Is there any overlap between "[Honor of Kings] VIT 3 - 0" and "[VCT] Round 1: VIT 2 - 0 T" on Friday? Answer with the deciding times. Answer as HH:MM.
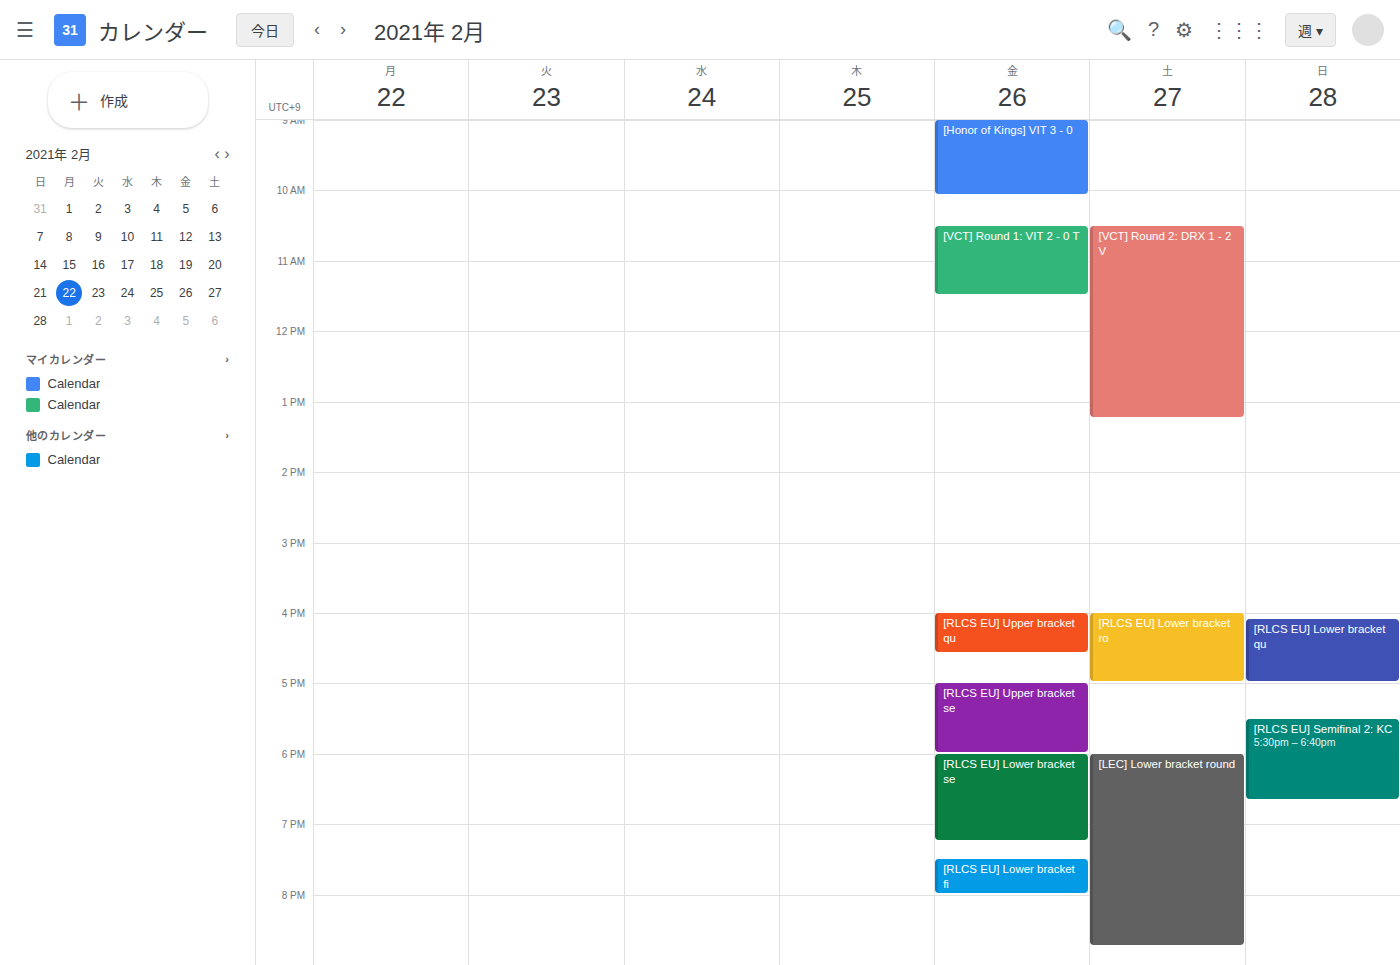
"[Honor of Kings] VIT 3 - 0" ends at 10:05 and "[VCT] Round 1: VIT 2 - 0 T" starts at 10:30 -- no overlap.